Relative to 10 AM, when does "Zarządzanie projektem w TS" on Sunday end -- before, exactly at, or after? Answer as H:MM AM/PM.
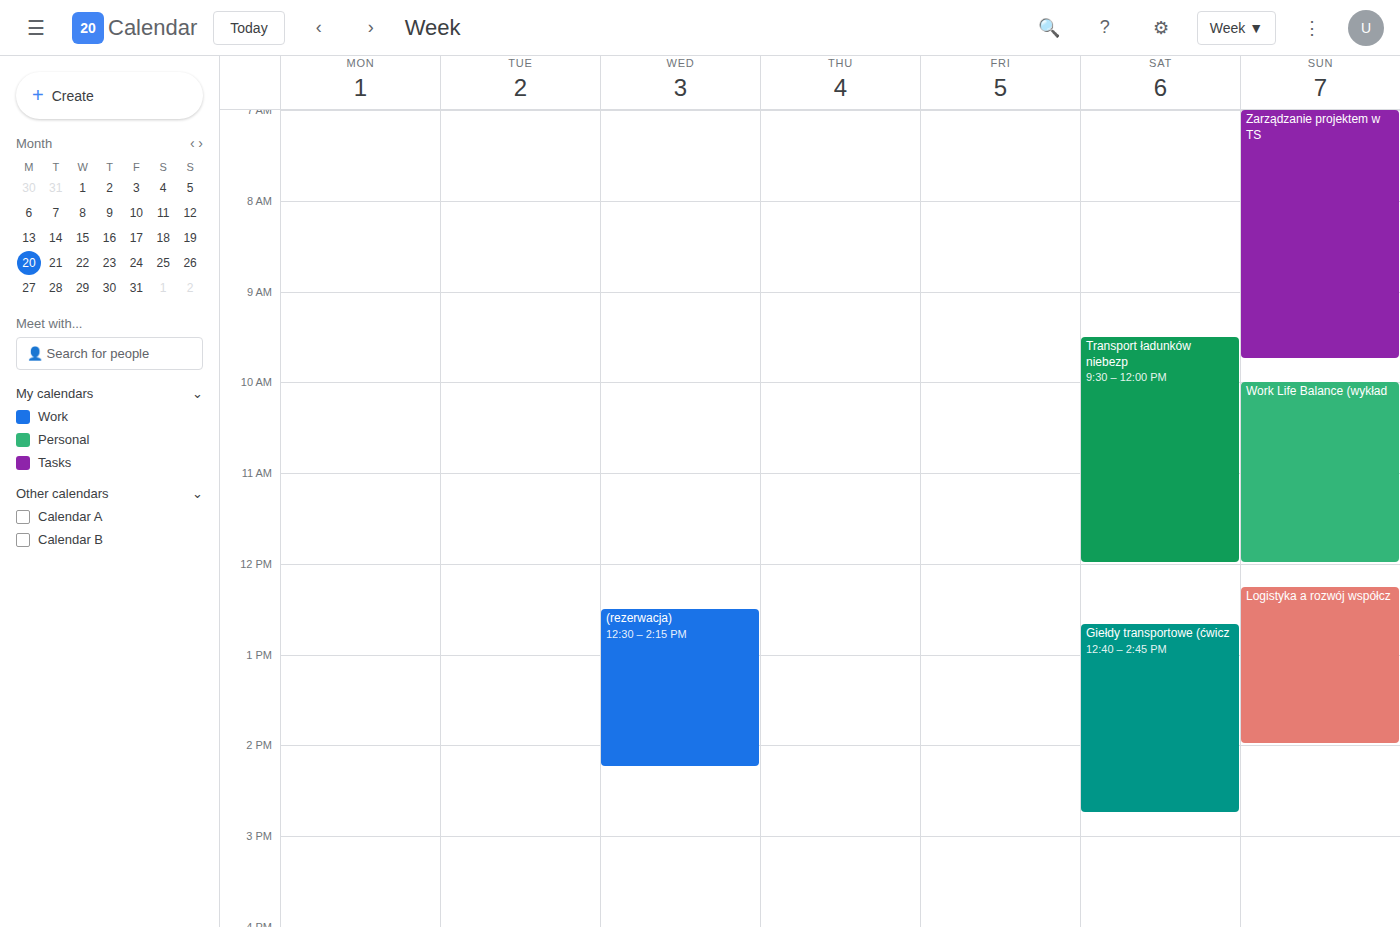
9:45 AM -- before 10 AM, 15 minutes above the 10 AM line.